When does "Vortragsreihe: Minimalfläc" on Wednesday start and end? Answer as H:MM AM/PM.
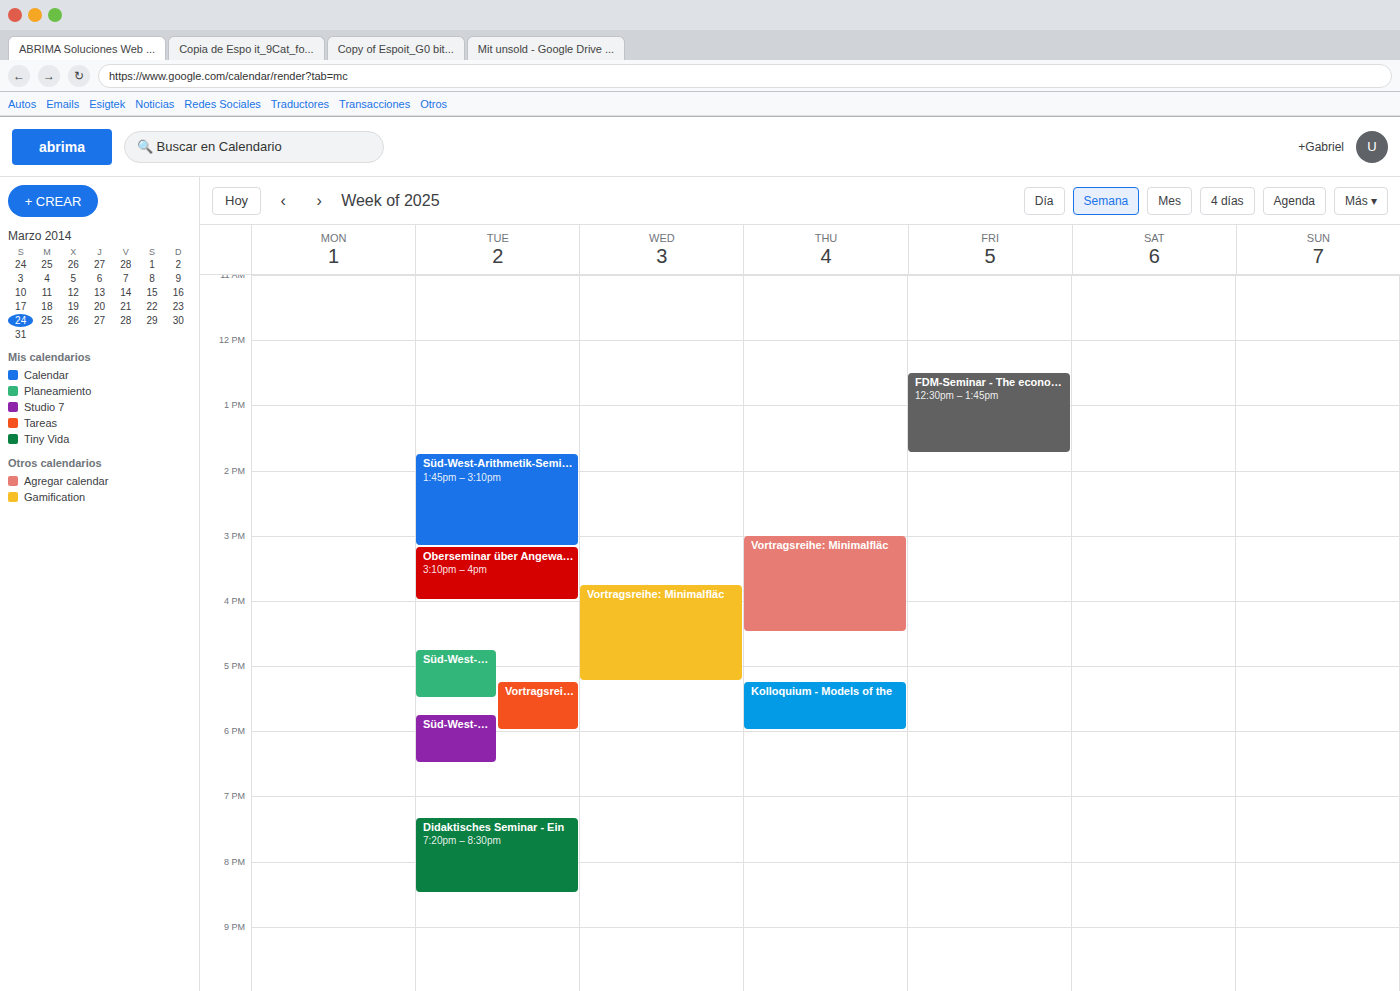
3:45 PM to 5:15 PM